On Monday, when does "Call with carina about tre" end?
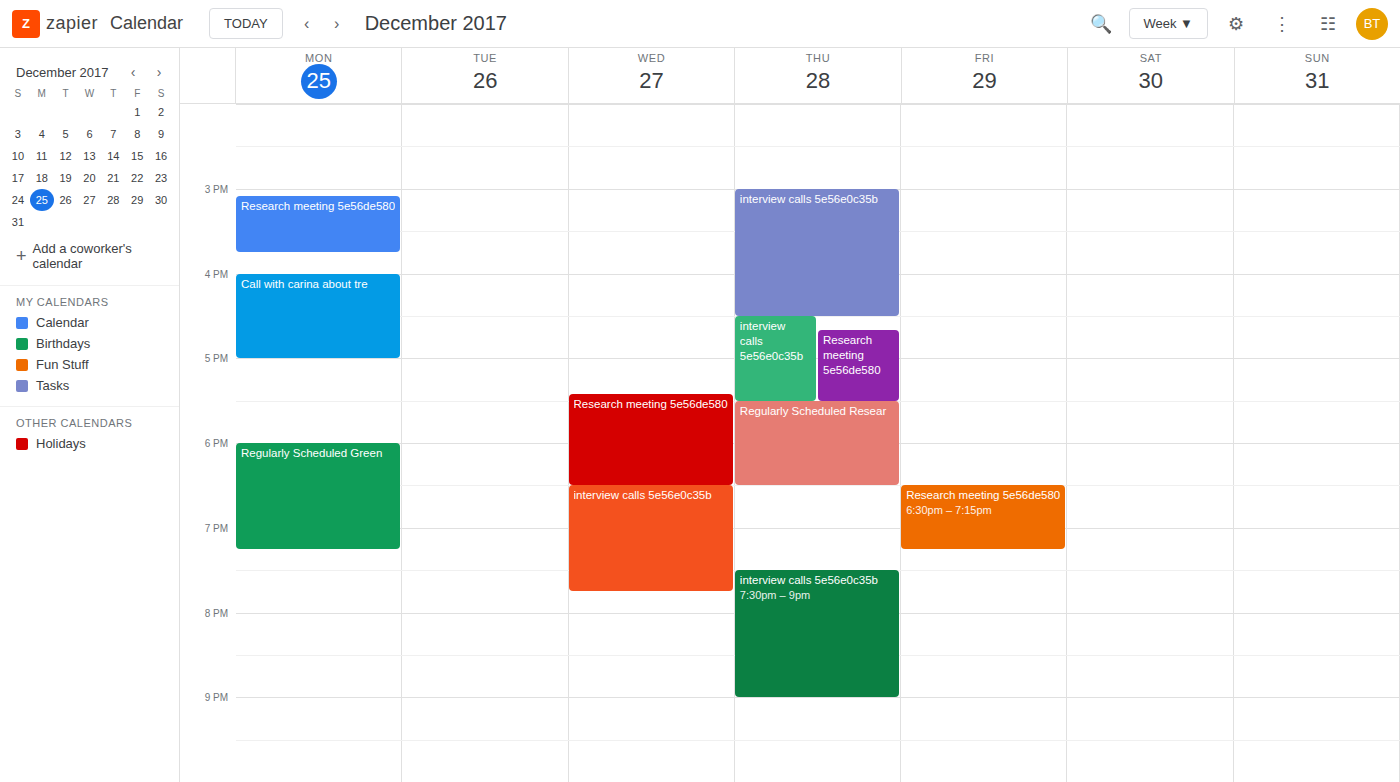
5:00 PM